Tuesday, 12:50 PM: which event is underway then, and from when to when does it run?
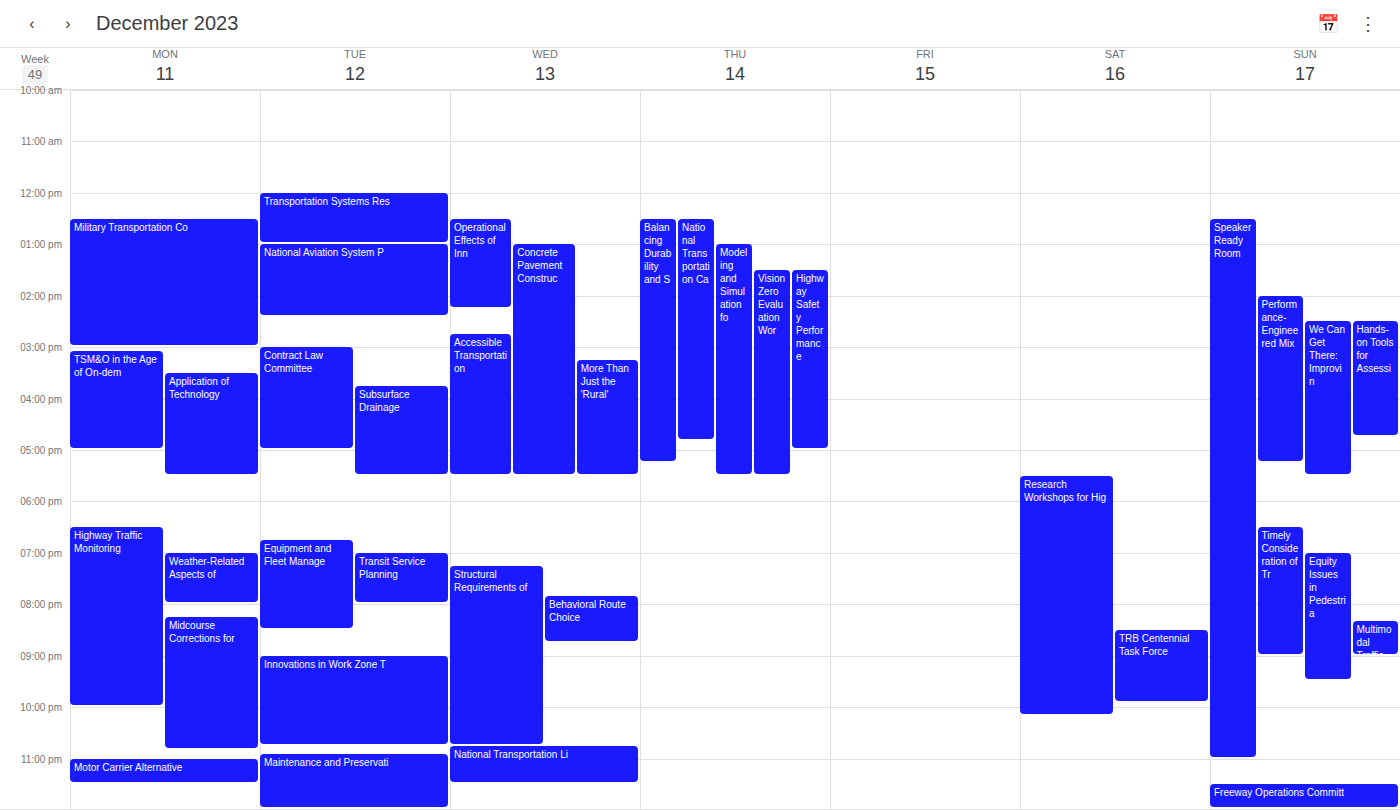
"Transportation Systems Res", 12:00 PM to 1:00 PM